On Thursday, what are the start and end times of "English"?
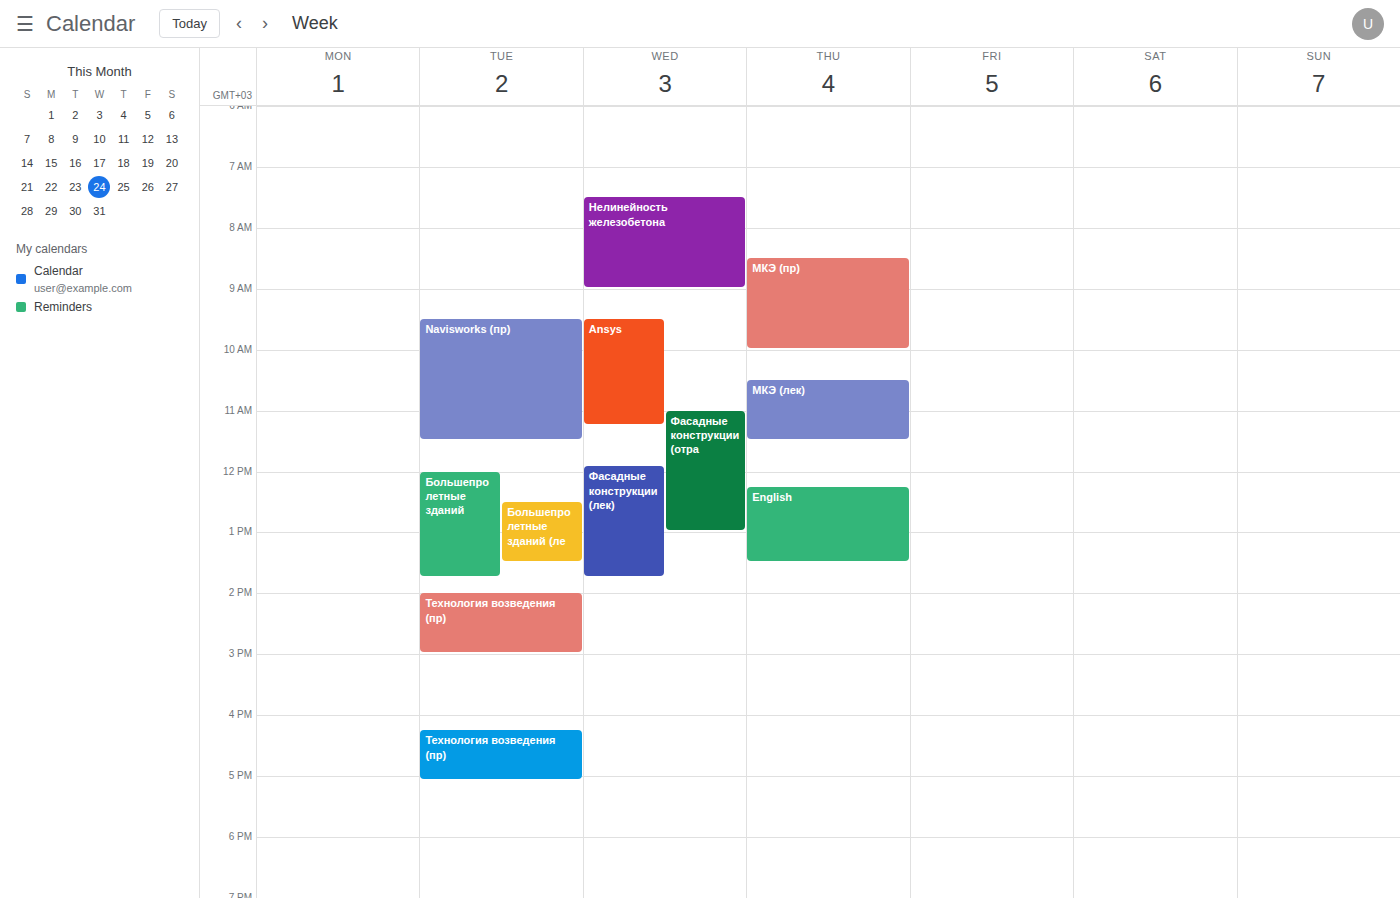
12:15 to 13:30